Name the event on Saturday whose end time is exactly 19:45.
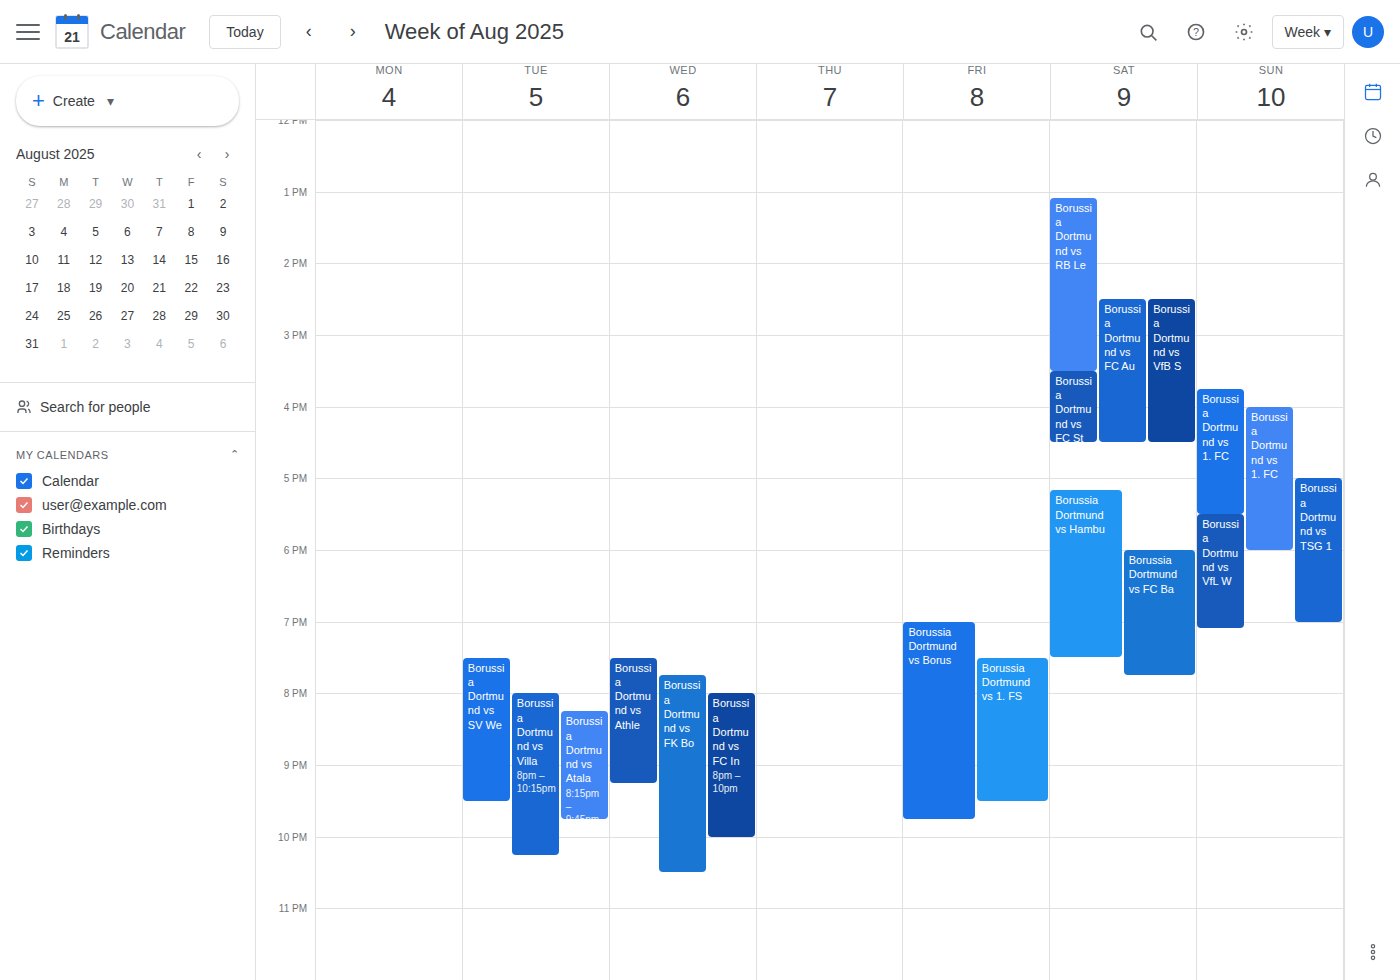
"Borussia Dortmund vs FC Ba"